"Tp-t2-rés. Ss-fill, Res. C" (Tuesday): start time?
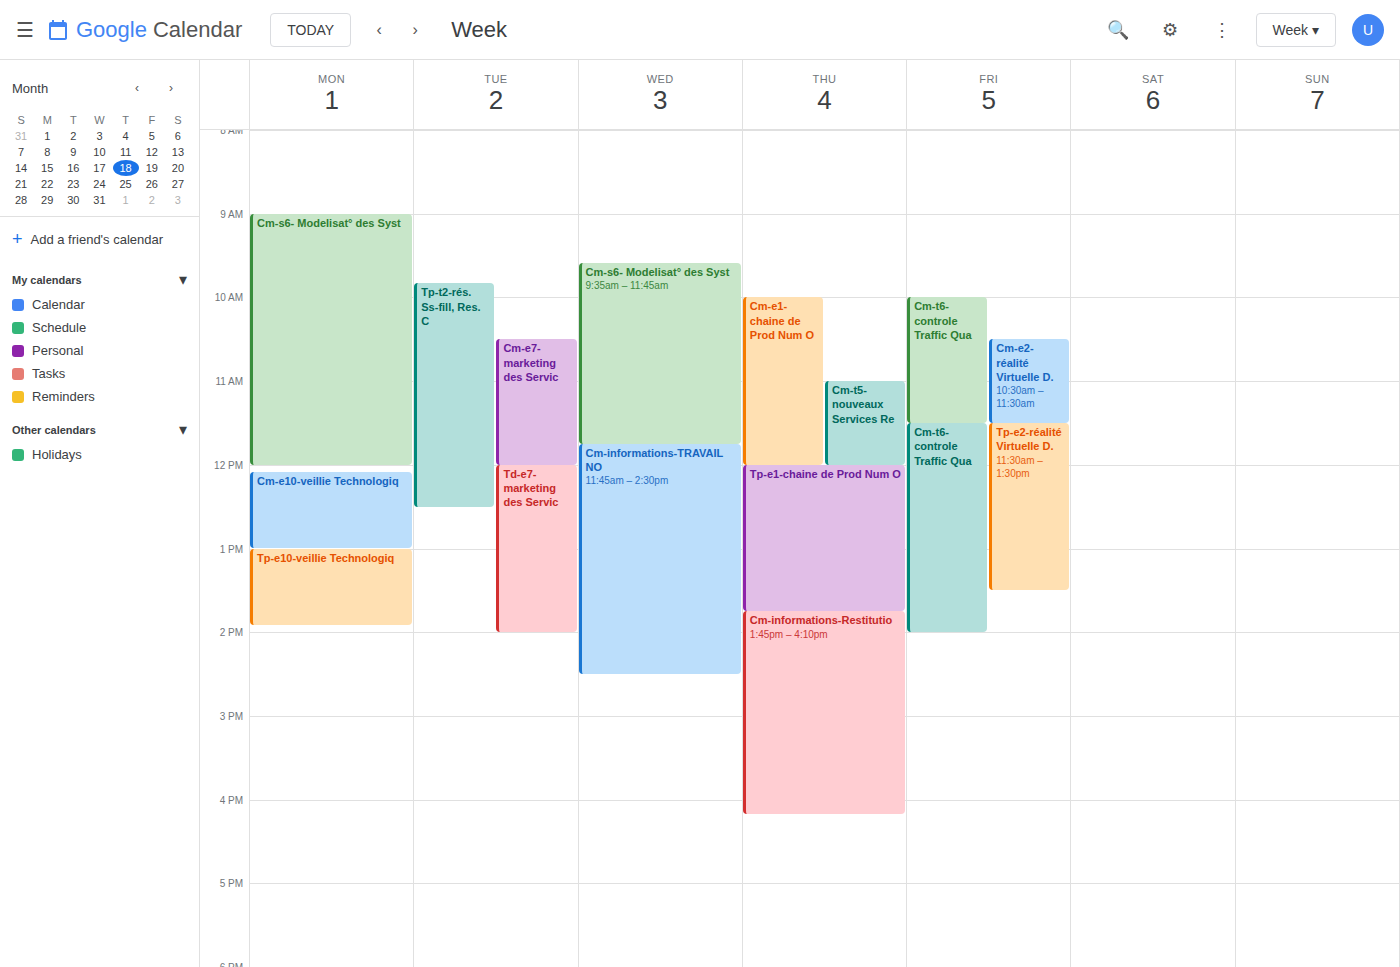
9:50 AM